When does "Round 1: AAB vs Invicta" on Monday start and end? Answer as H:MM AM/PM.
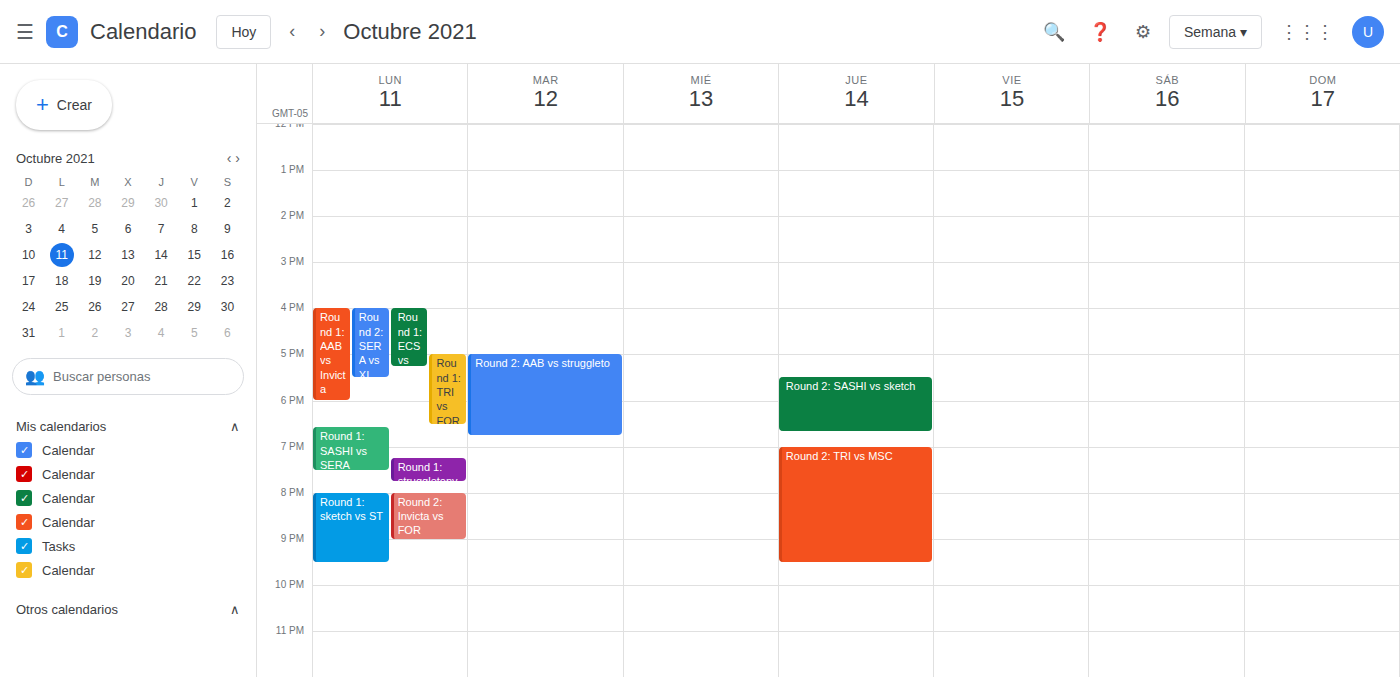
4:00 PM to 6:00 PM